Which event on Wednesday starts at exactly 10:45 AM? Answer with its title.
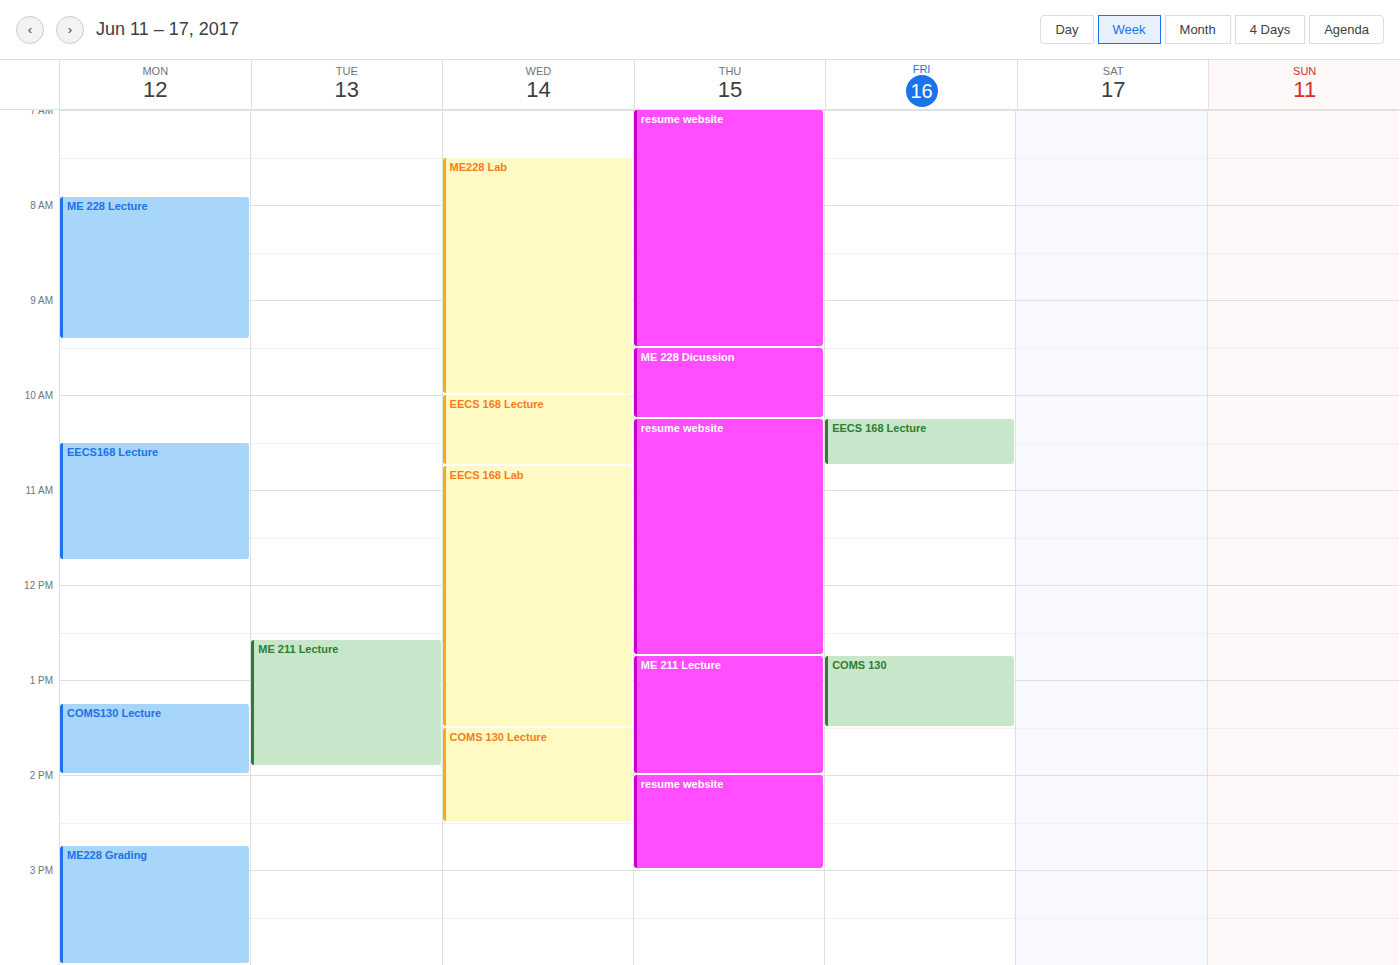
"EECS 168 Lab"